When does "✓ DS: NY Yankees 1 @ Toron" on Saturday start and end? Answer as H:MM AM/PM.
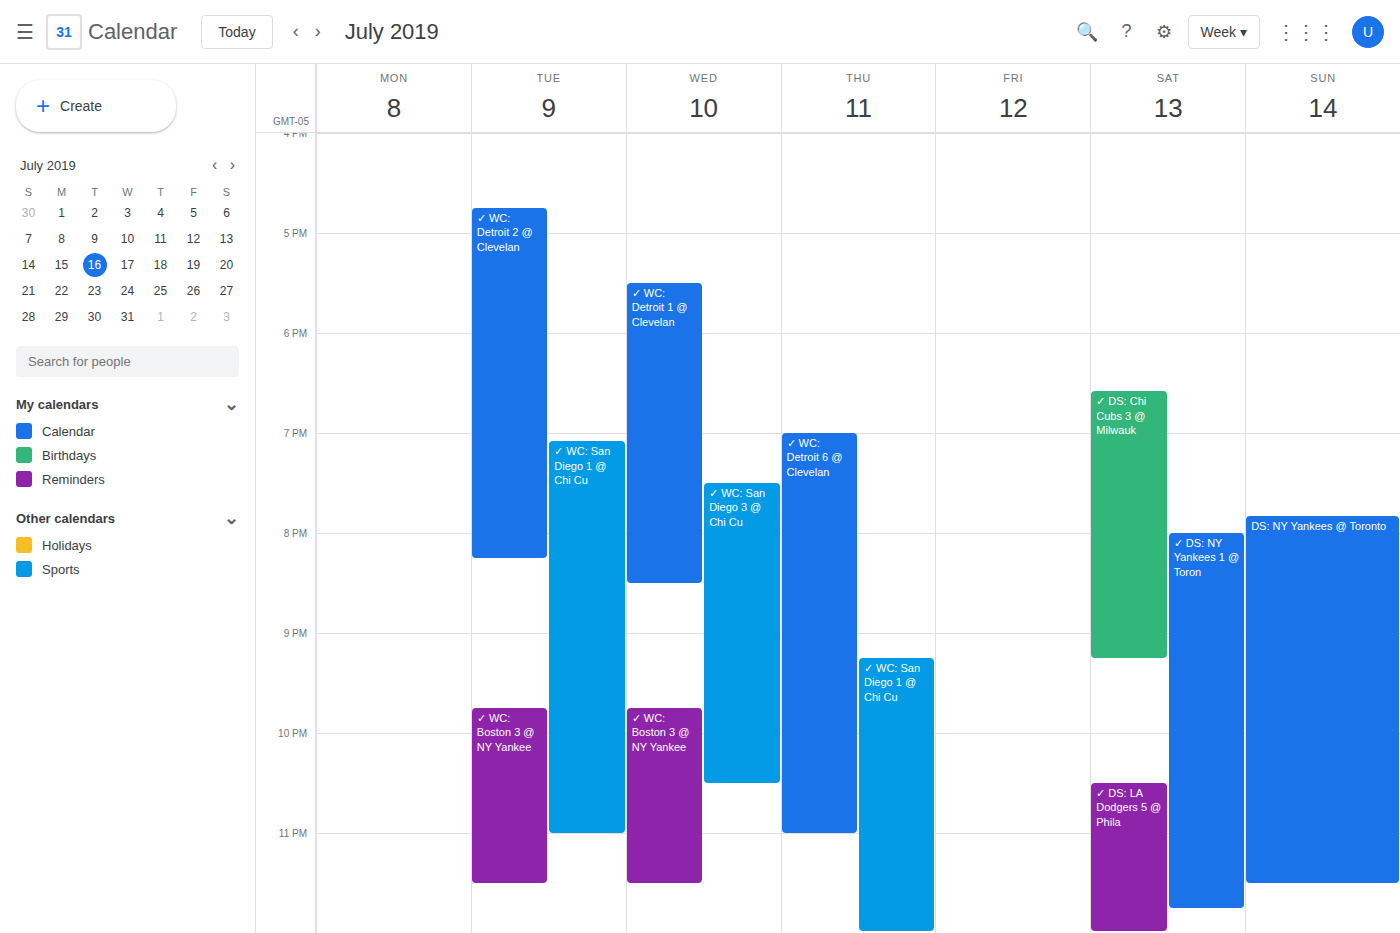
8:00 PM to 11:45 PM